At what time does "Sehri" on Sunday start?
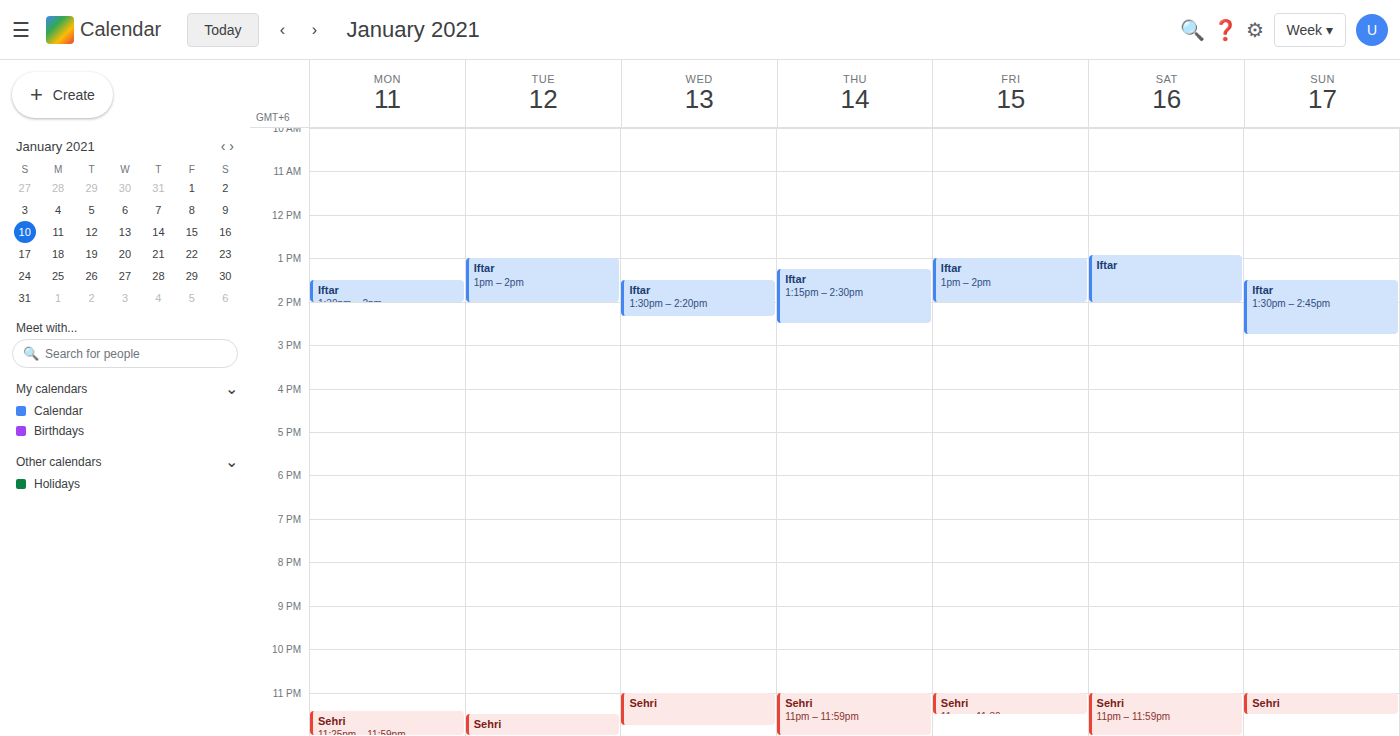
11:00 PM